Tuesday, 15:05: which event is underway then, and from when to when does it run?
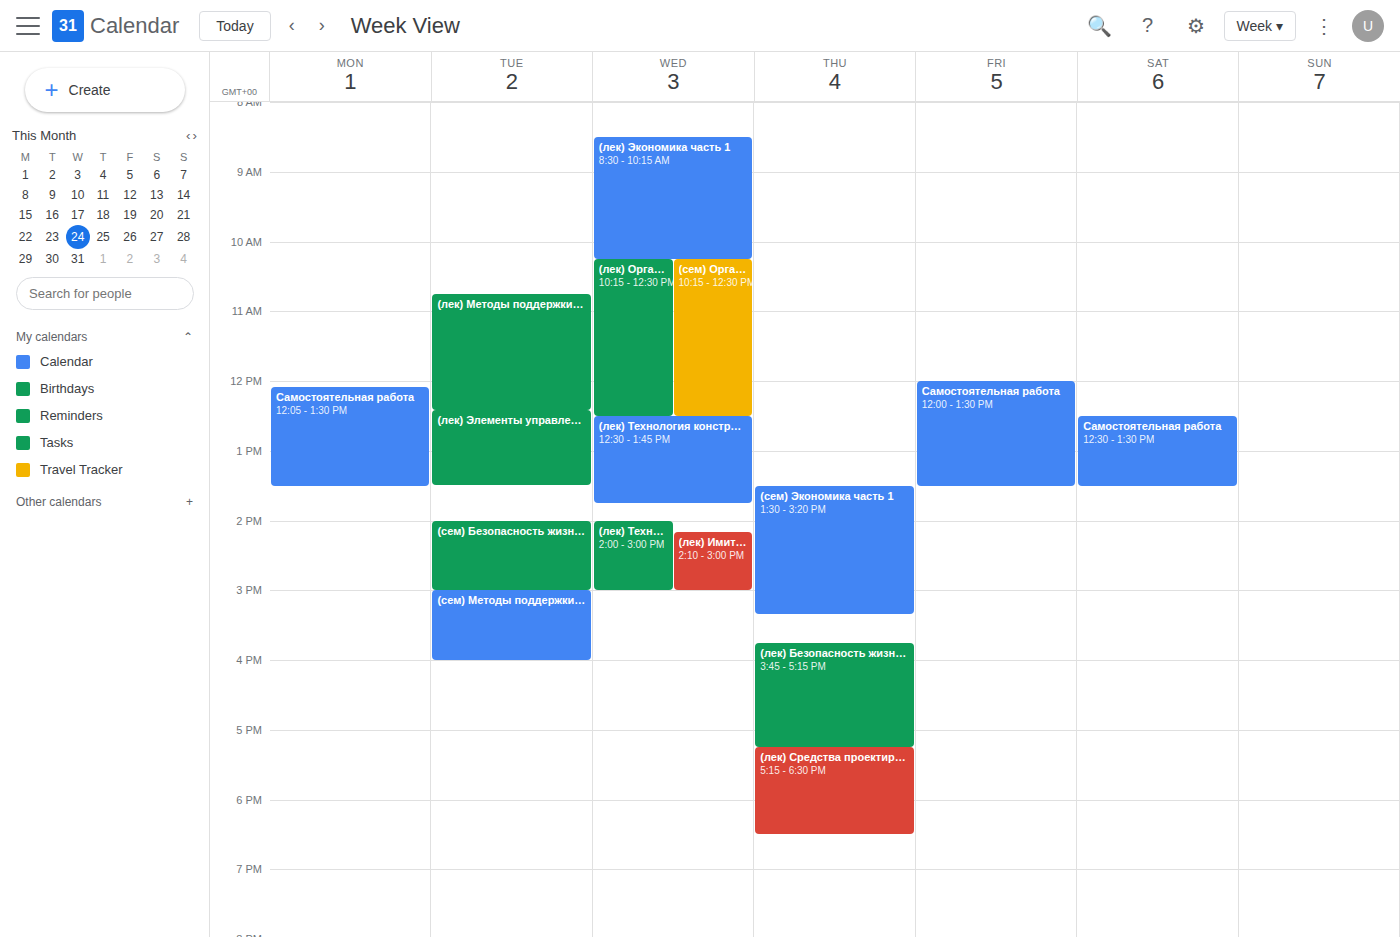
"(сем) Методы поддержки при", 15:00 to 16:00